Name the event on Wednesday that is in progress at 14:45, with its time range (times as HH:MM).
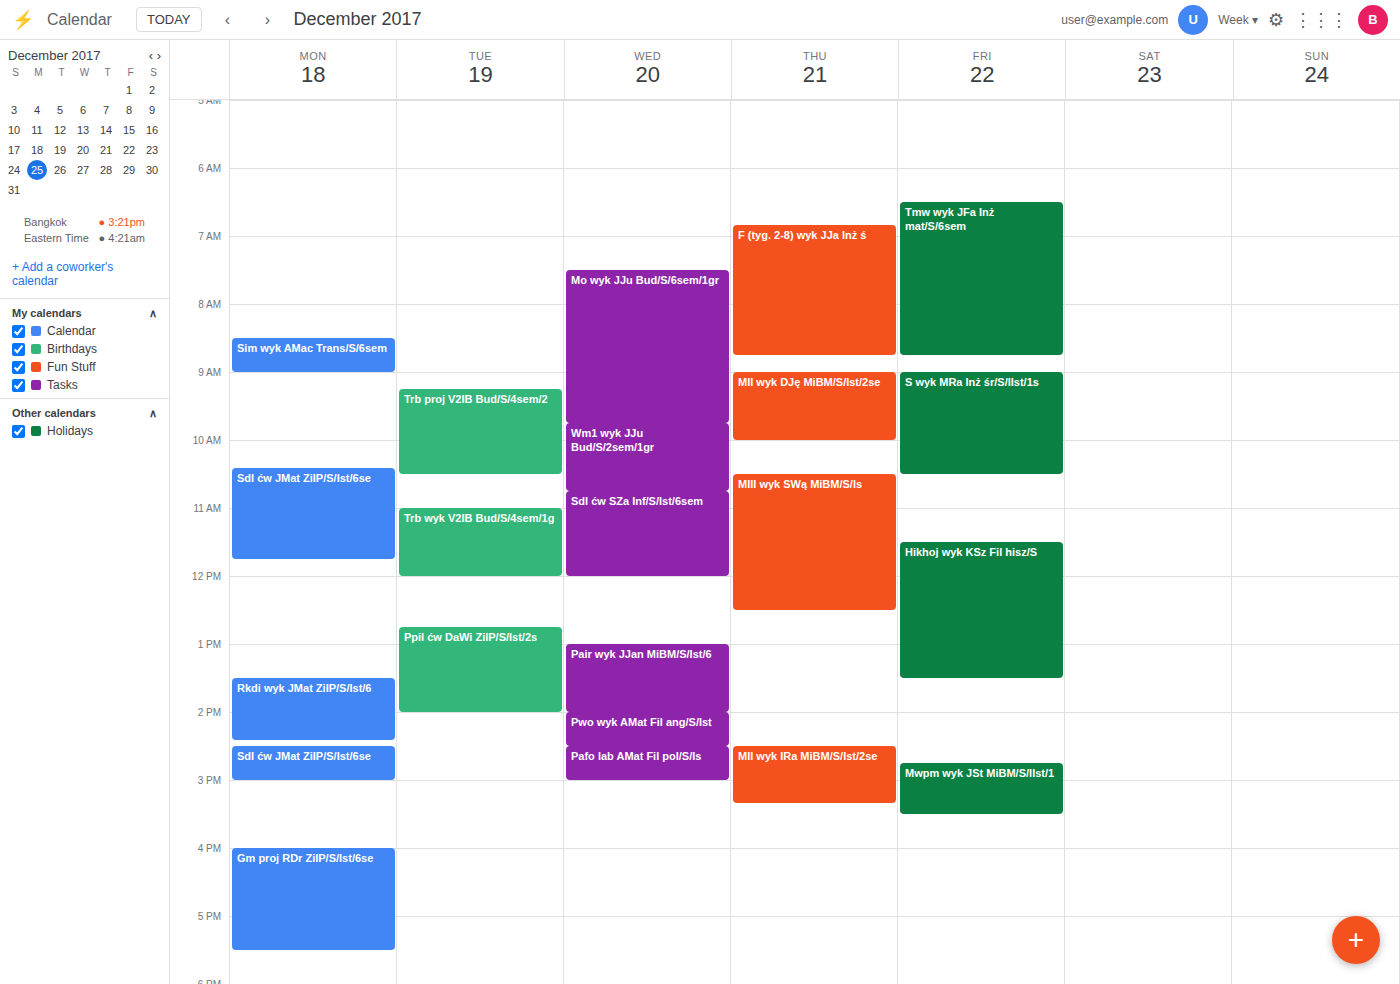
"Pafo lab AMat Fil pol/S/Is", 14:30 to 15:00